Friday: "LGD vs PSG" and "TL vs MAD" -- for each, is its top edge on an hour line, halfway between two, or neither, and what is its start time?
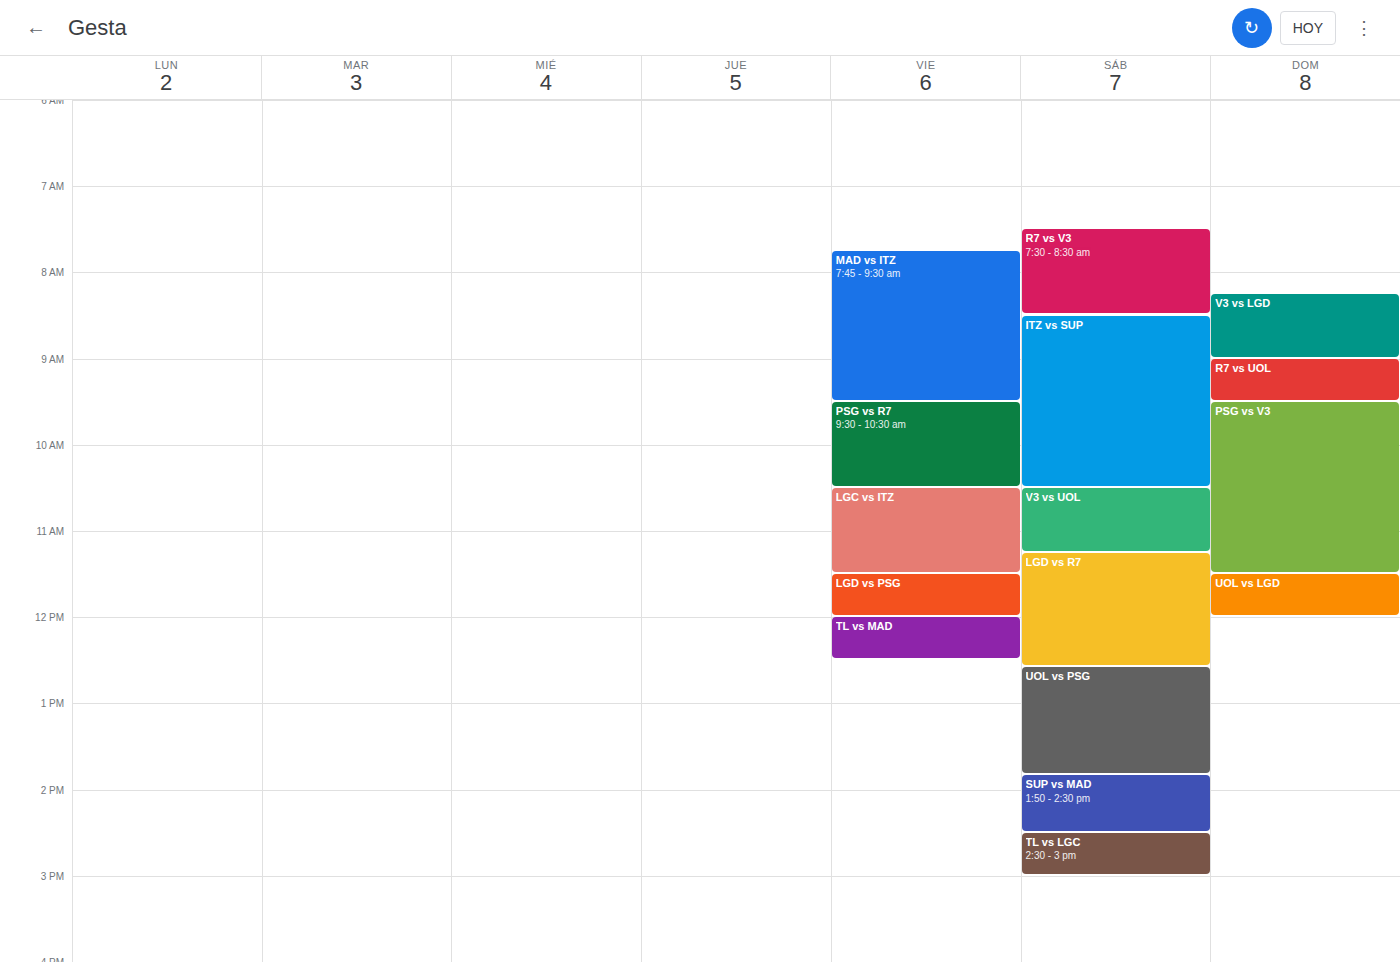
"LGD vs PSG": 11:30 AM, halfway between the 11 AM and 12 PM lines. "TL vs MAD": 12:00 PM, exactly on the 12 PM line.